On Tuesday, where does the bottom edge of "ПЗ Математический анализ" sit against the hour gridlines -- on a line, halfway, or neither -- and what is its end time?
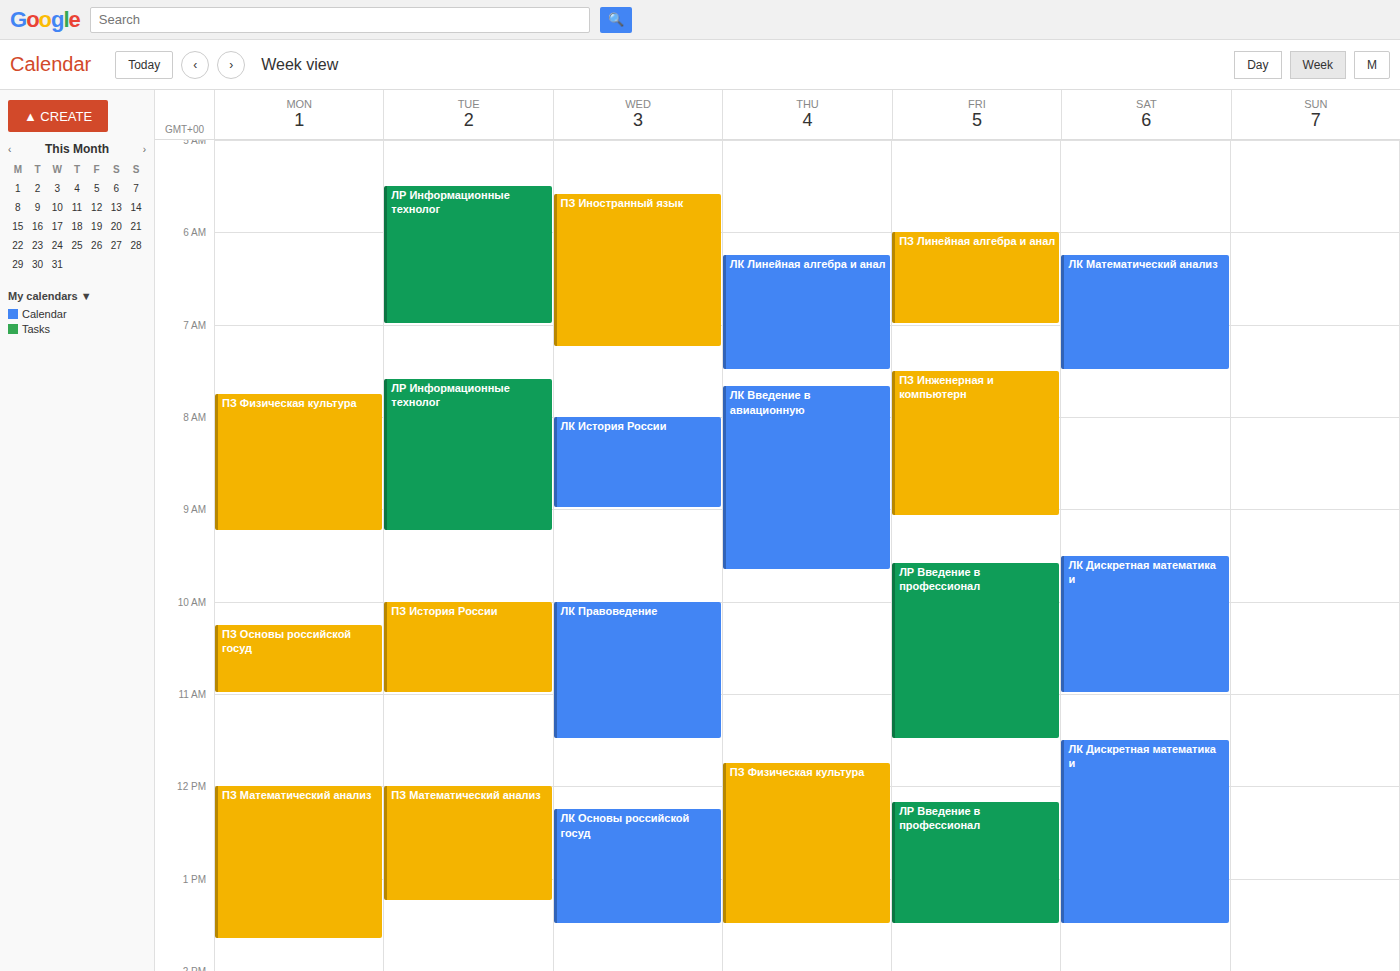
13:15 -- neither: a quarter of the way from the 13:00 line to the 14:00 line.